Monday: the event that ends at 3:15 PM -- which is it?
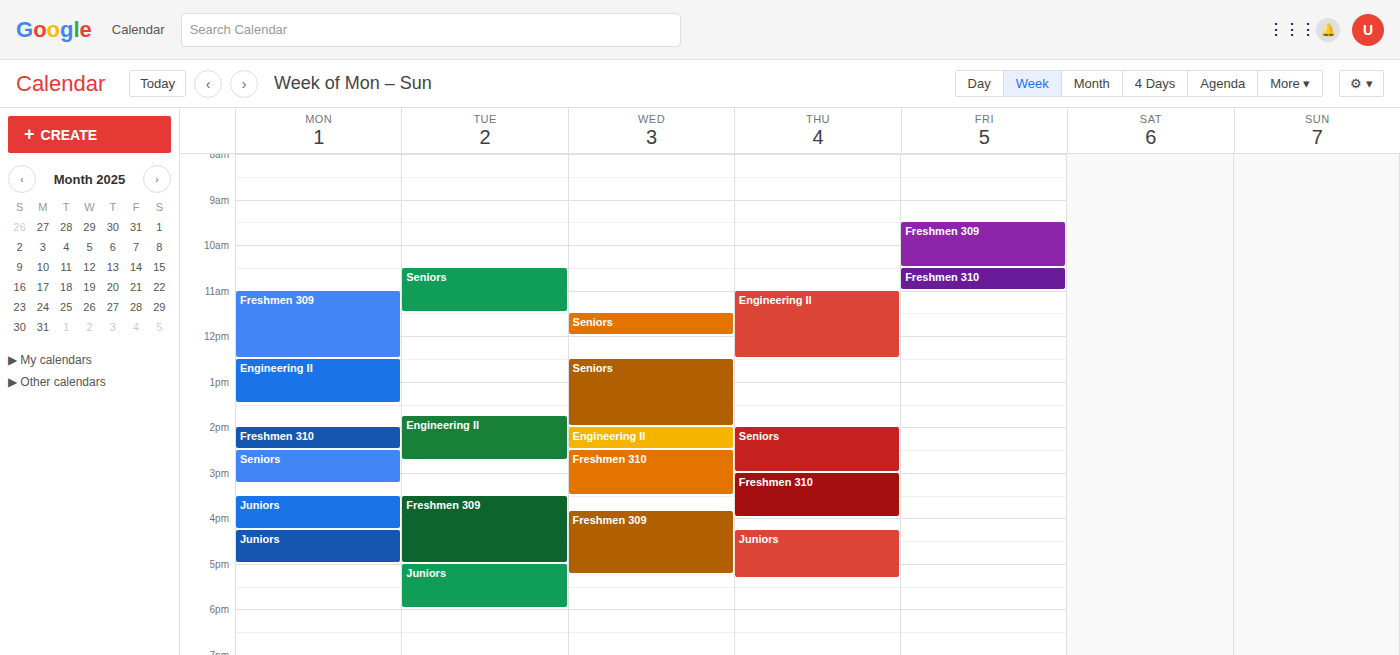
"Seniors"